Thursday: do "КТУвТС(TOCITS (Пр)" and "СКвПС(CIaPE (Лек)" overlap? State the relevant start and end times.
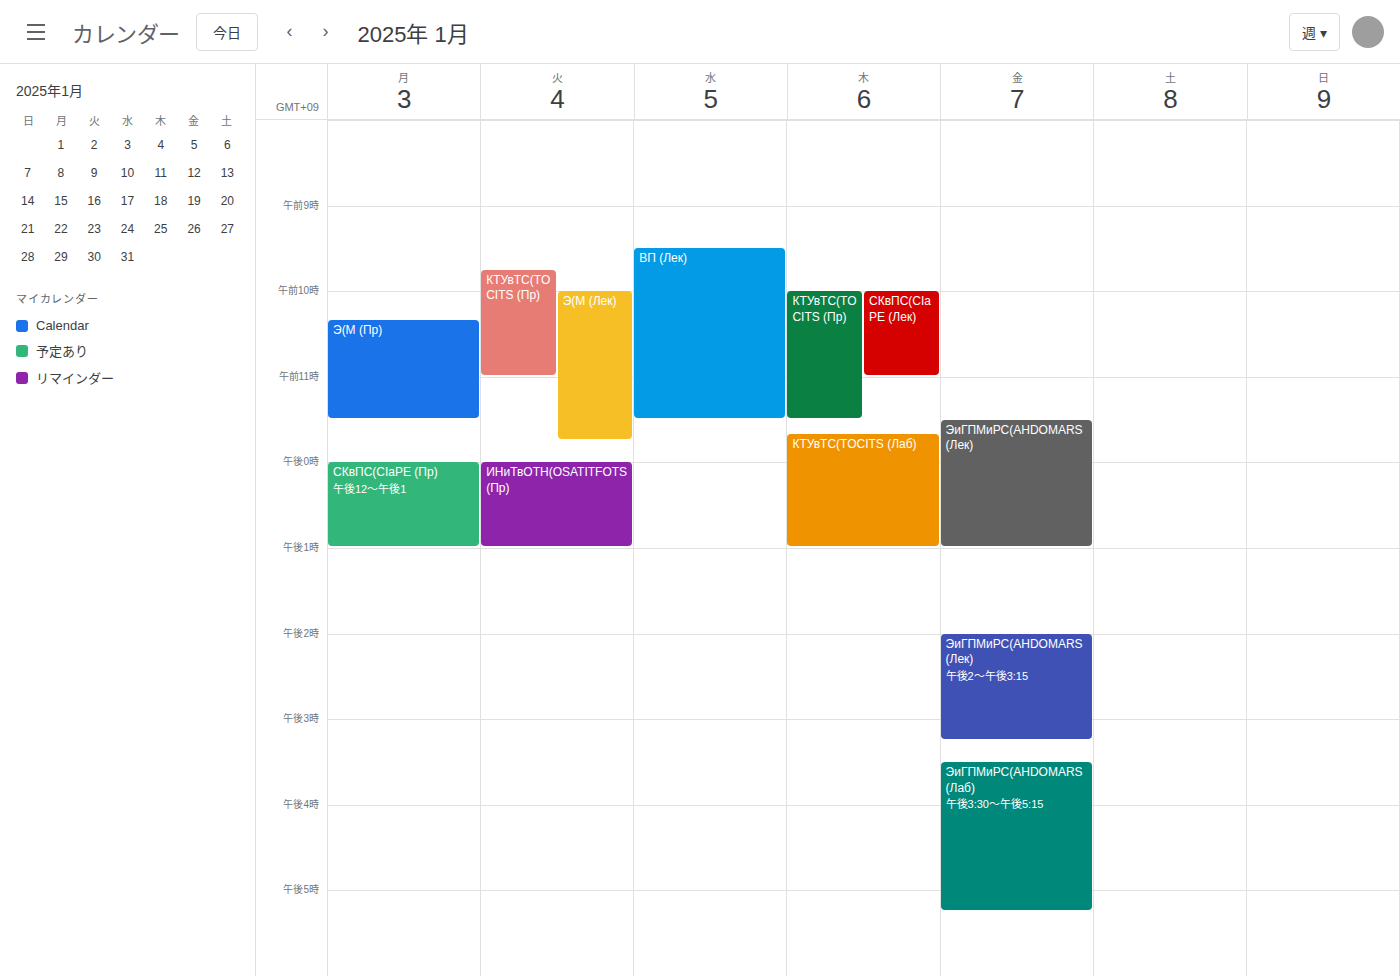
"КТУвТС(TOCITS (Пр)" starts at 10:00 AM, before "СКвПС(CIaPE (Лек)" ends at 11:00 AM -- they overlap.